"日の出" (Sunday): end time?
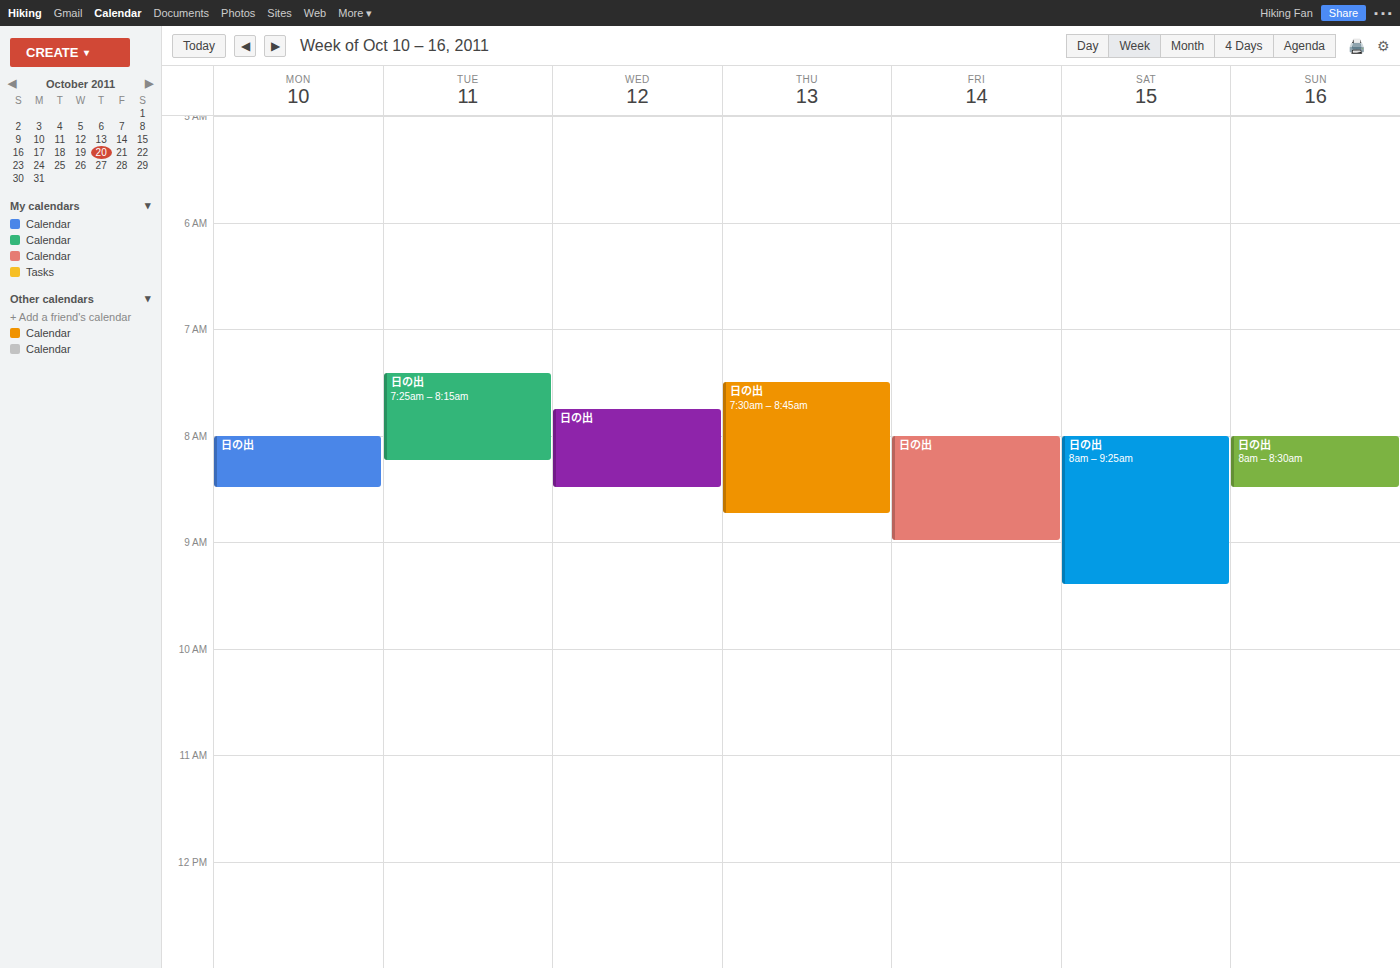
08:30